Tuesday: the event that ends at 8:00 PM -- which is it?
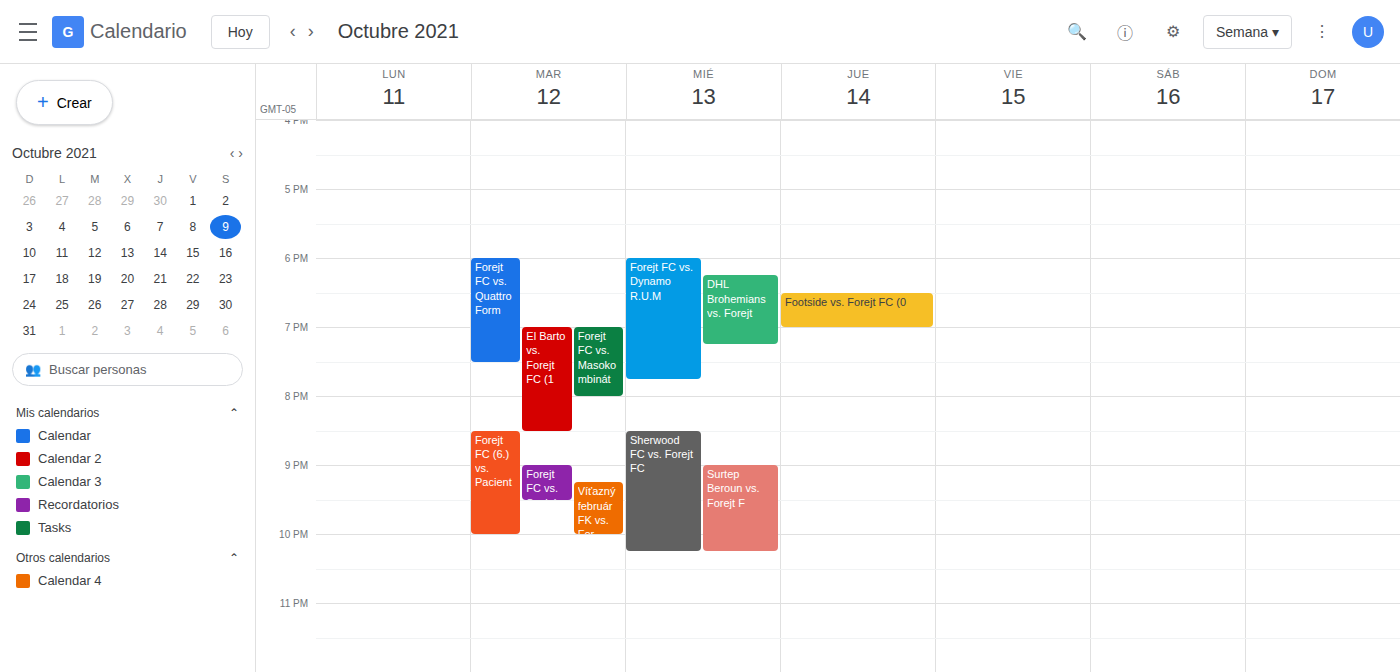
"Forejt FC vs. Masokombinát"